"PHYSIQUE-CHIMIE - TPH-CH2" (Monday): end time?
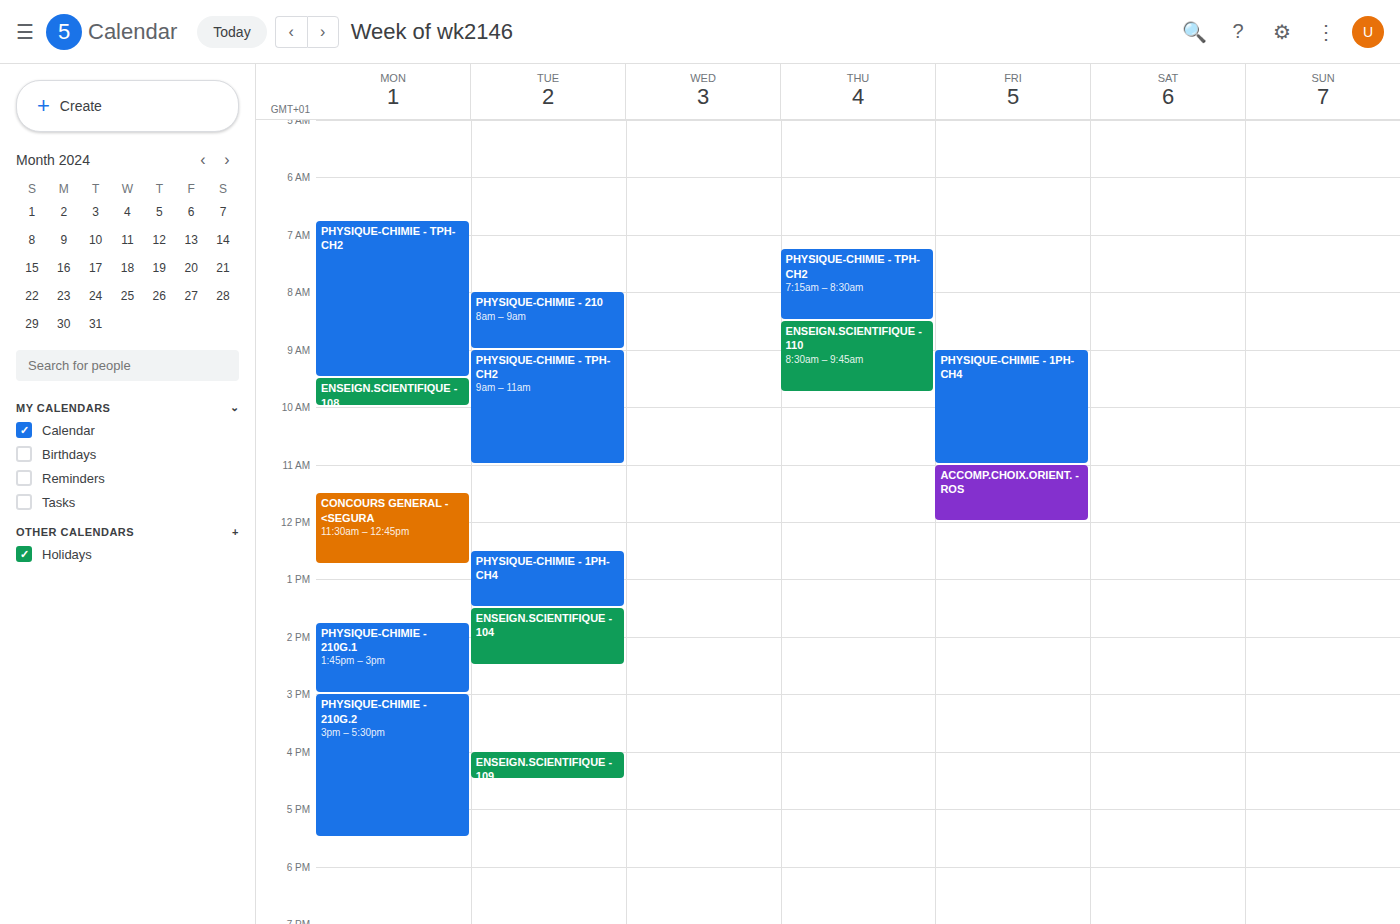
9:30 AM